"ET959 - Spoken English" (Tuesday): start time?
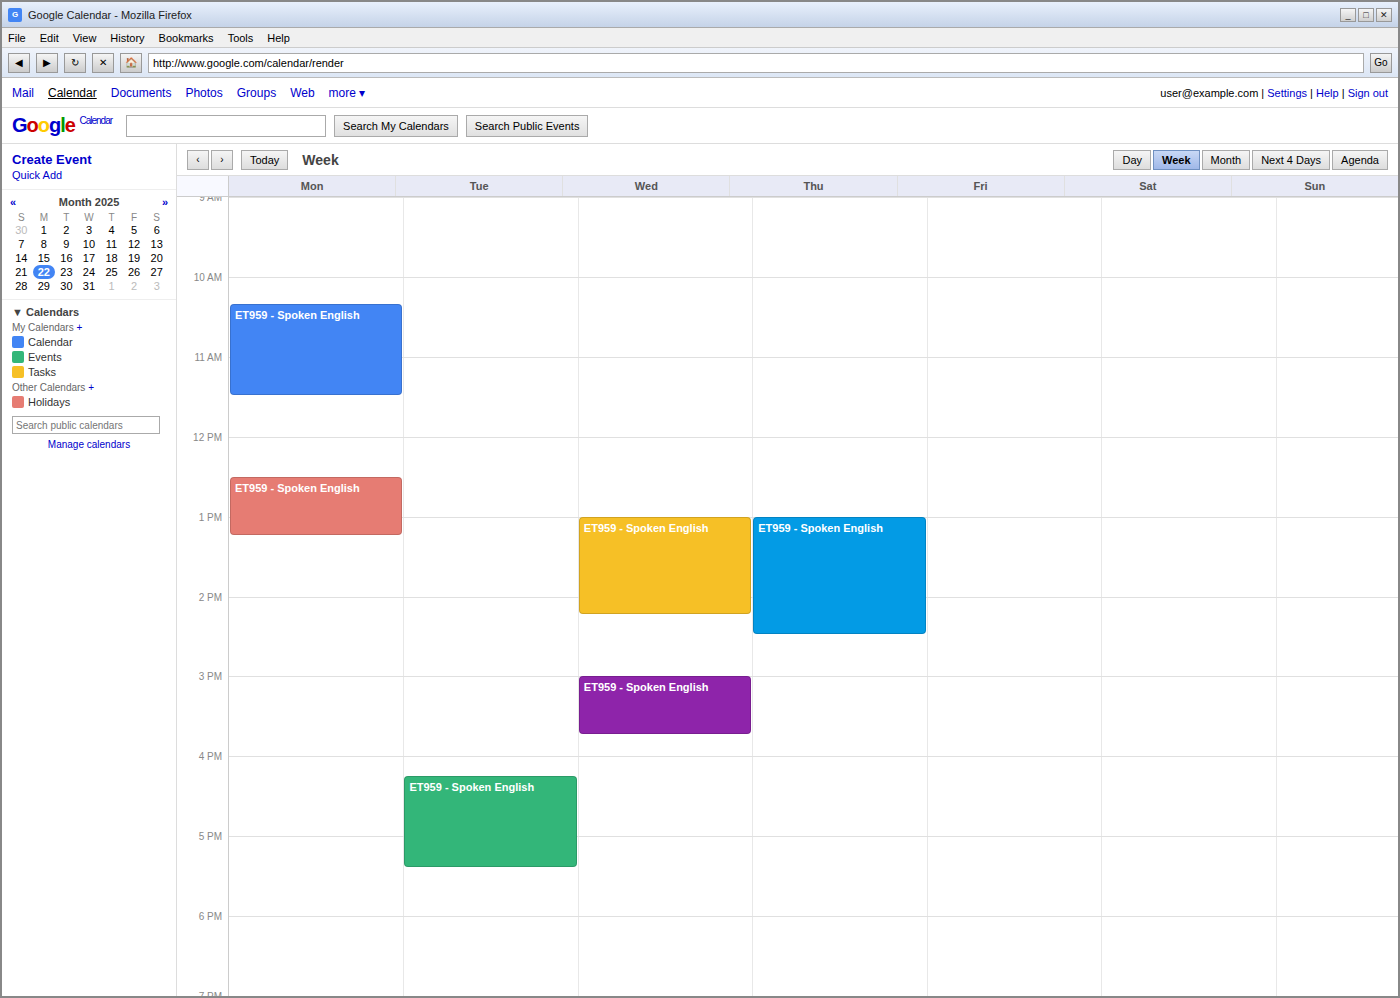
4:15 PM